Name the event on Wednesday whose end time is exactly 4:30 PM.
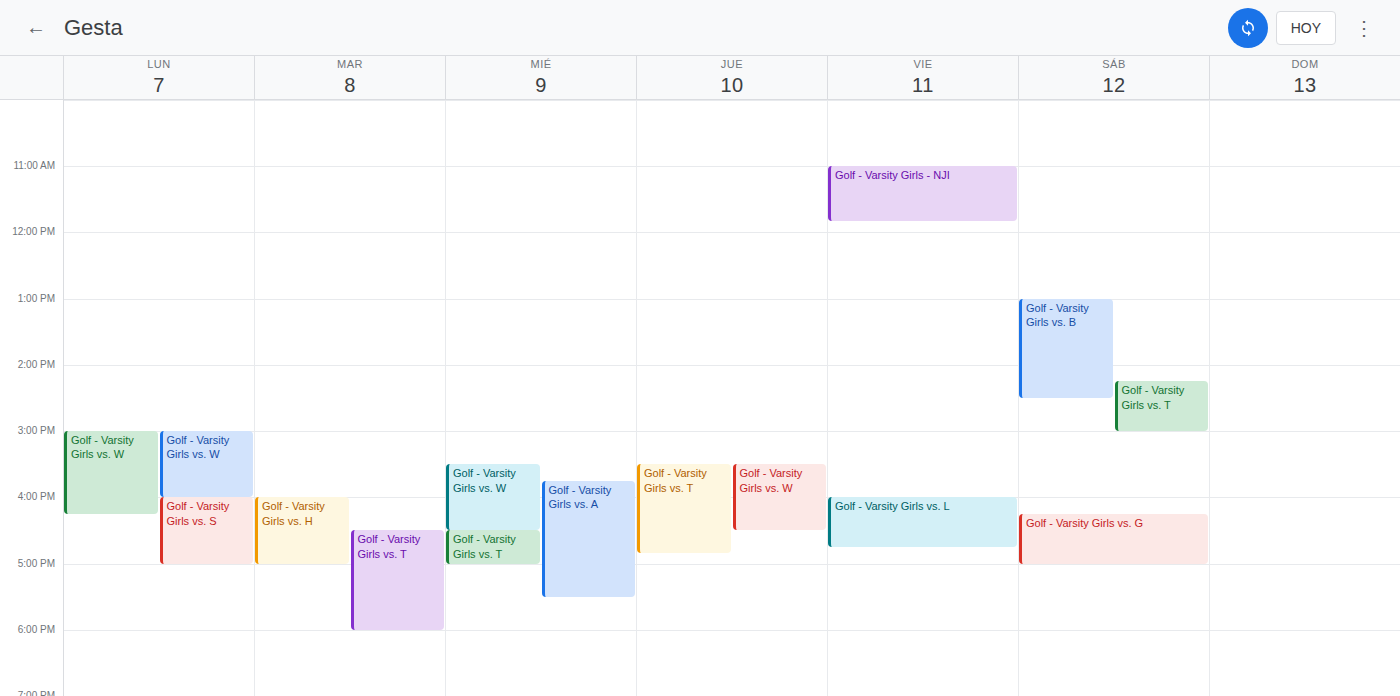
"Golf - Varsity Girls vs. W"